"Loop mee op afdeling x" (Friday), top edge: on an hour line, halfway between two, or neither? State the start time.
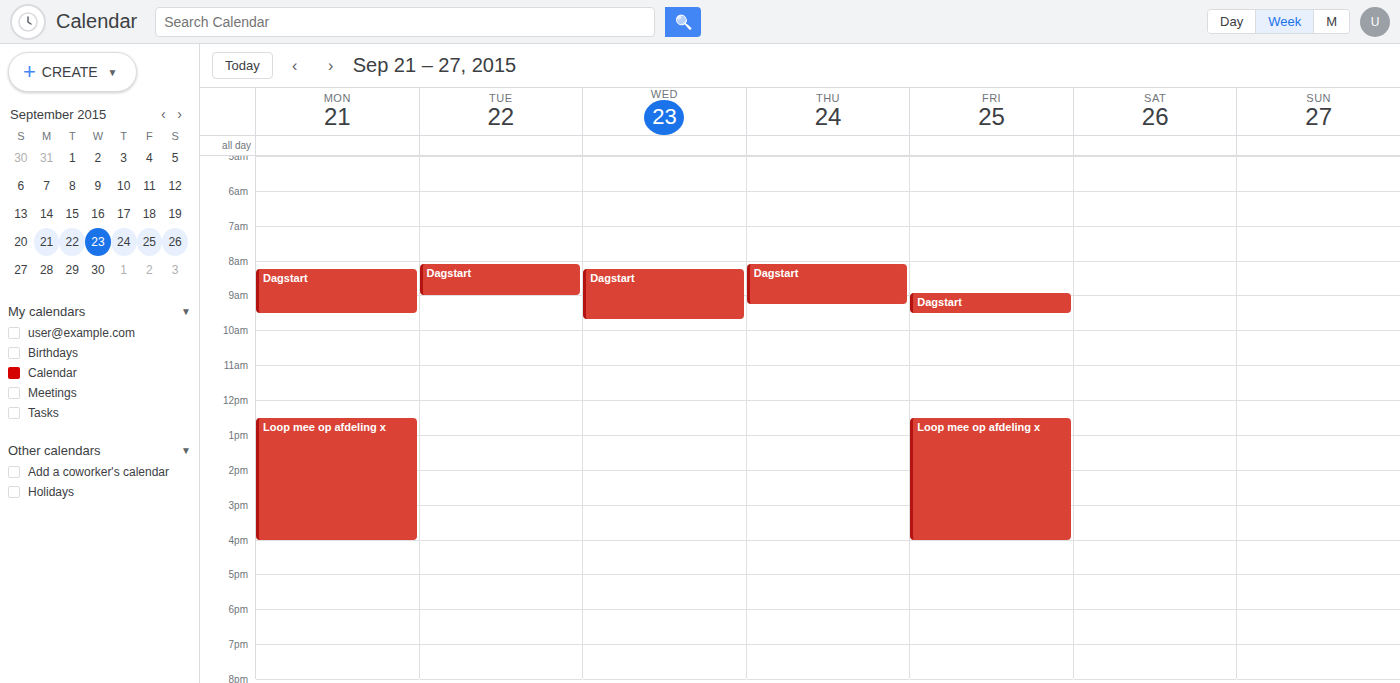
12:30 -- halfway between the 12:00 and 13:00 lines.